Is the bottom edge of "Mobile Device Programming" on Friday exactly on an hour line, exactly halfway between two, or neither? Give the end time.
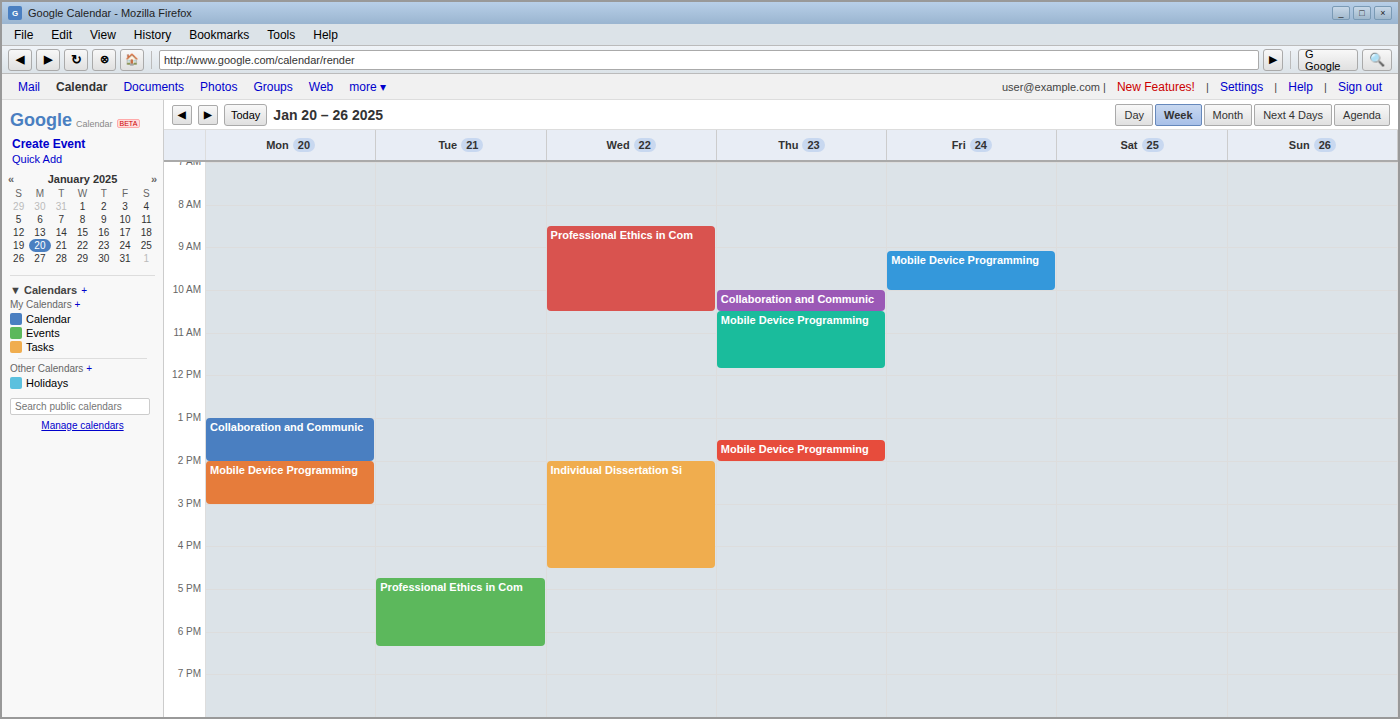
10:00 AM -- exactly on the 10 AM line.